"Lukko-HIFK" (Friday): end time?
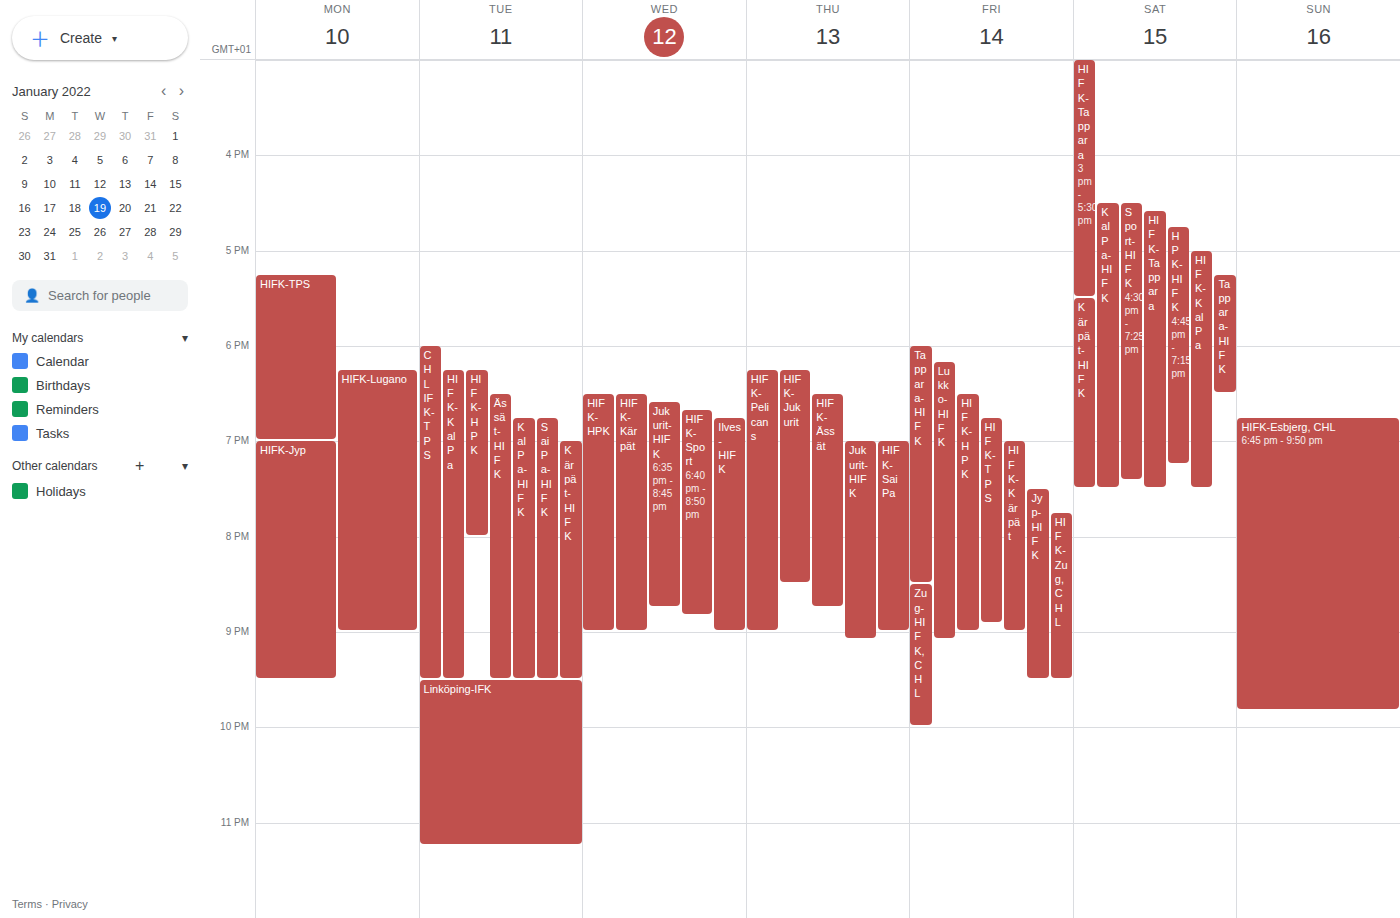
9:05 PM